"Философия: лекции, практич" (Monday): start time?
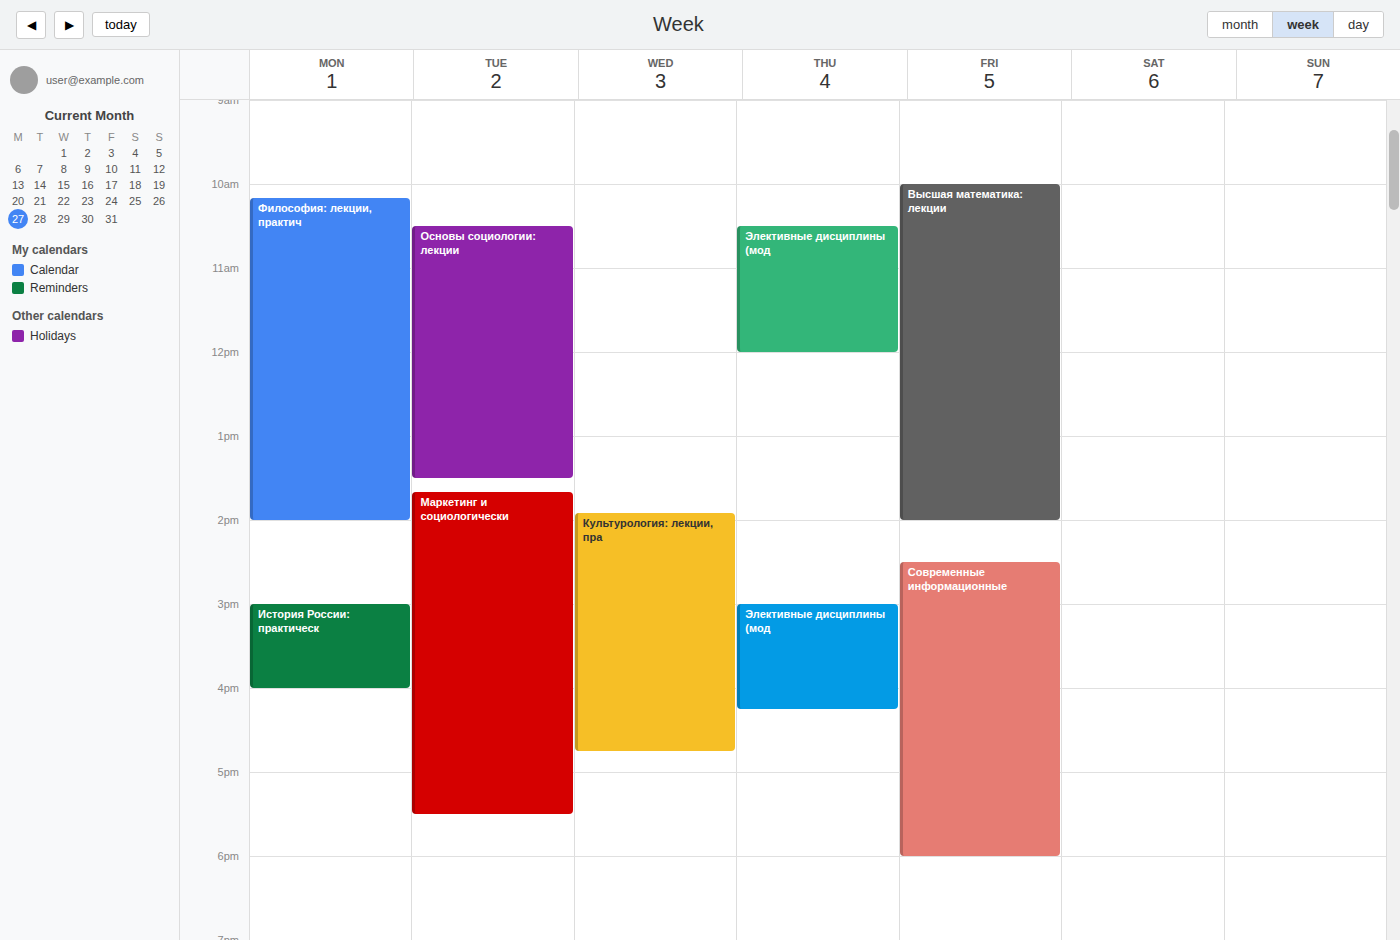
10:10 AM